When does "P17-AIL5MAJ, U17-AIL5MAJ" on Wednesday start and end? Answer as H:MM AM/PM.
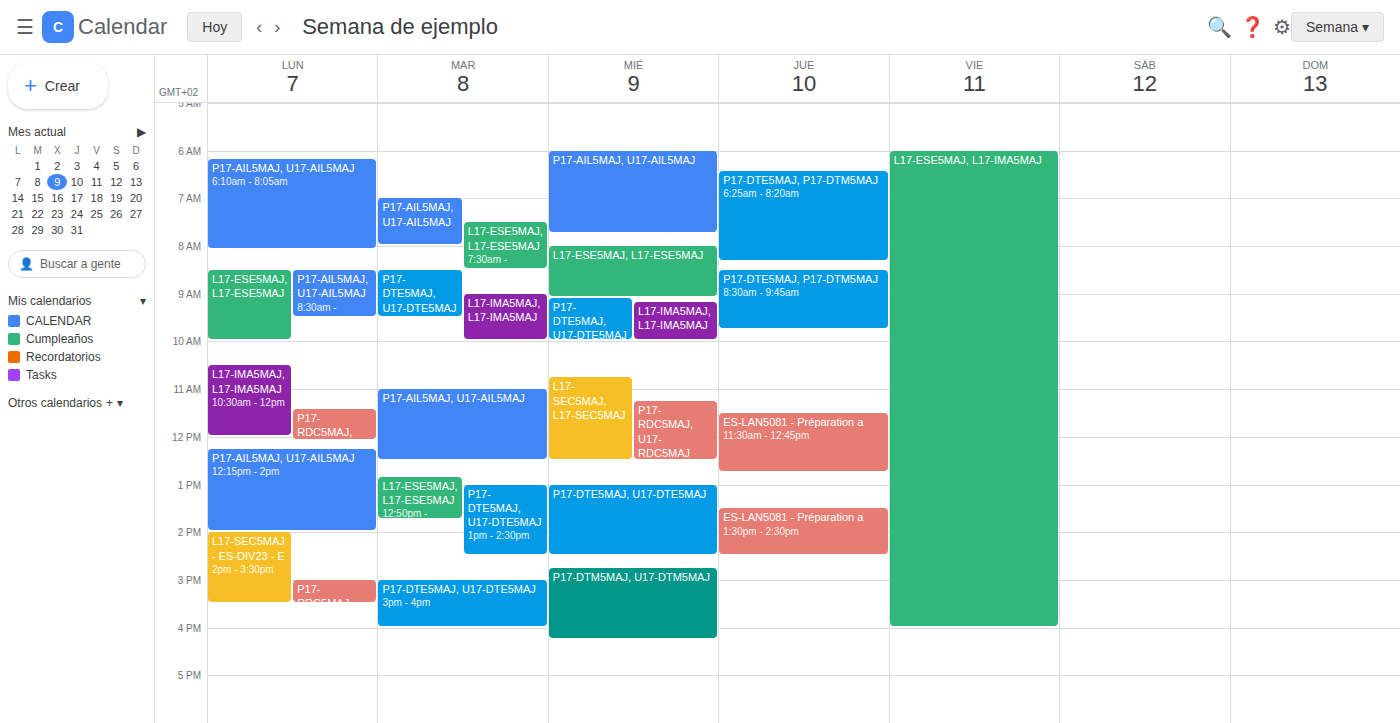
6:00 AM to 7:45 AM